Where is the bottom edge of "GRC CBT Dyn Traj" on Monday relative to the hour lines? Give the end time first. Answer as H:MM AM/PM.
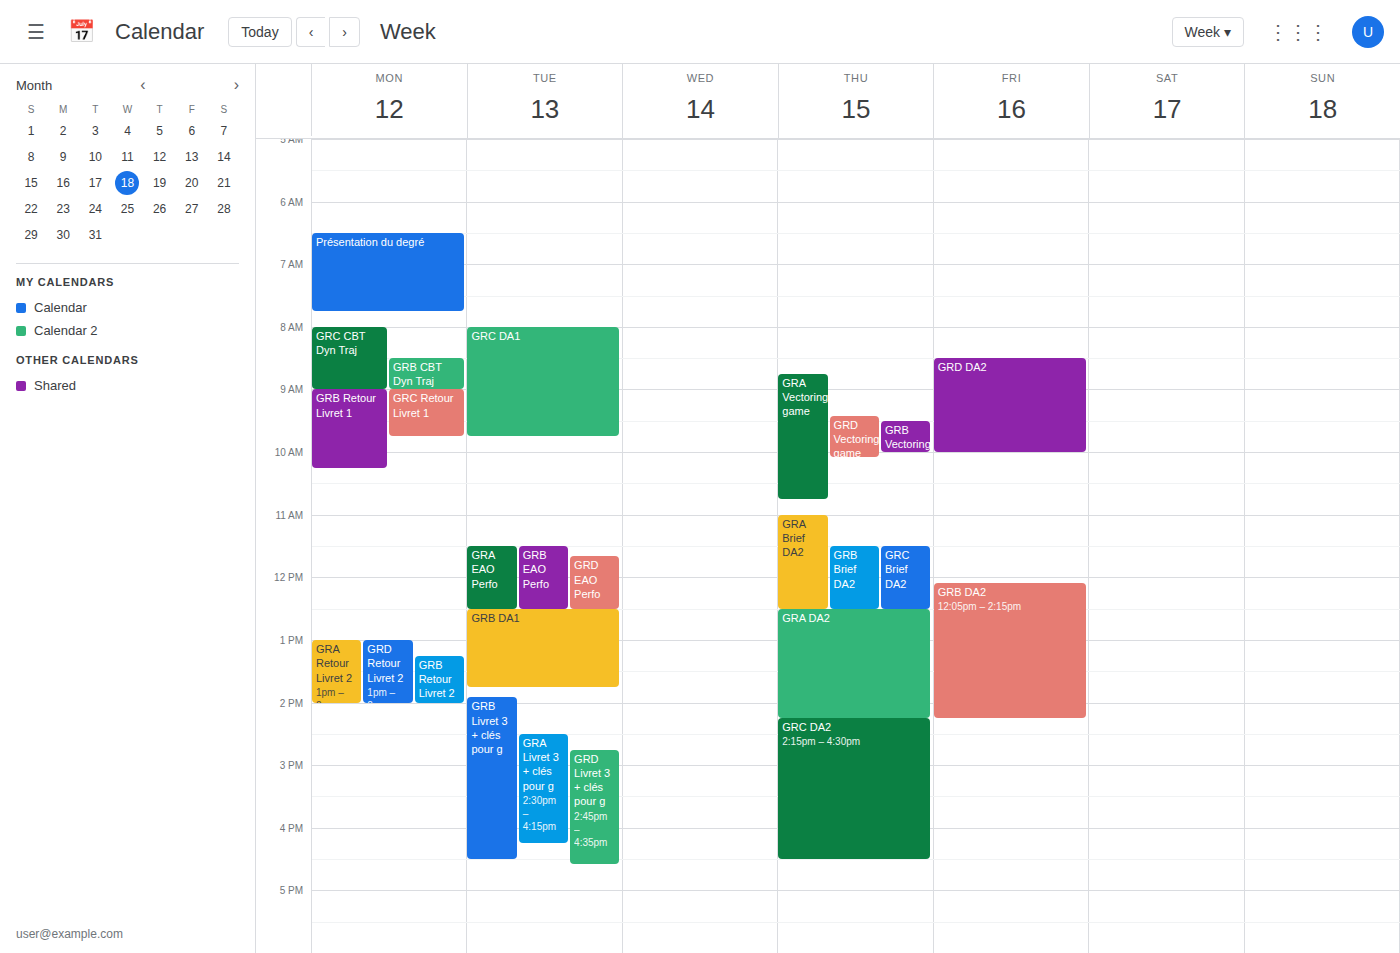
9:00 AM -- exactly on the 9 AM line.